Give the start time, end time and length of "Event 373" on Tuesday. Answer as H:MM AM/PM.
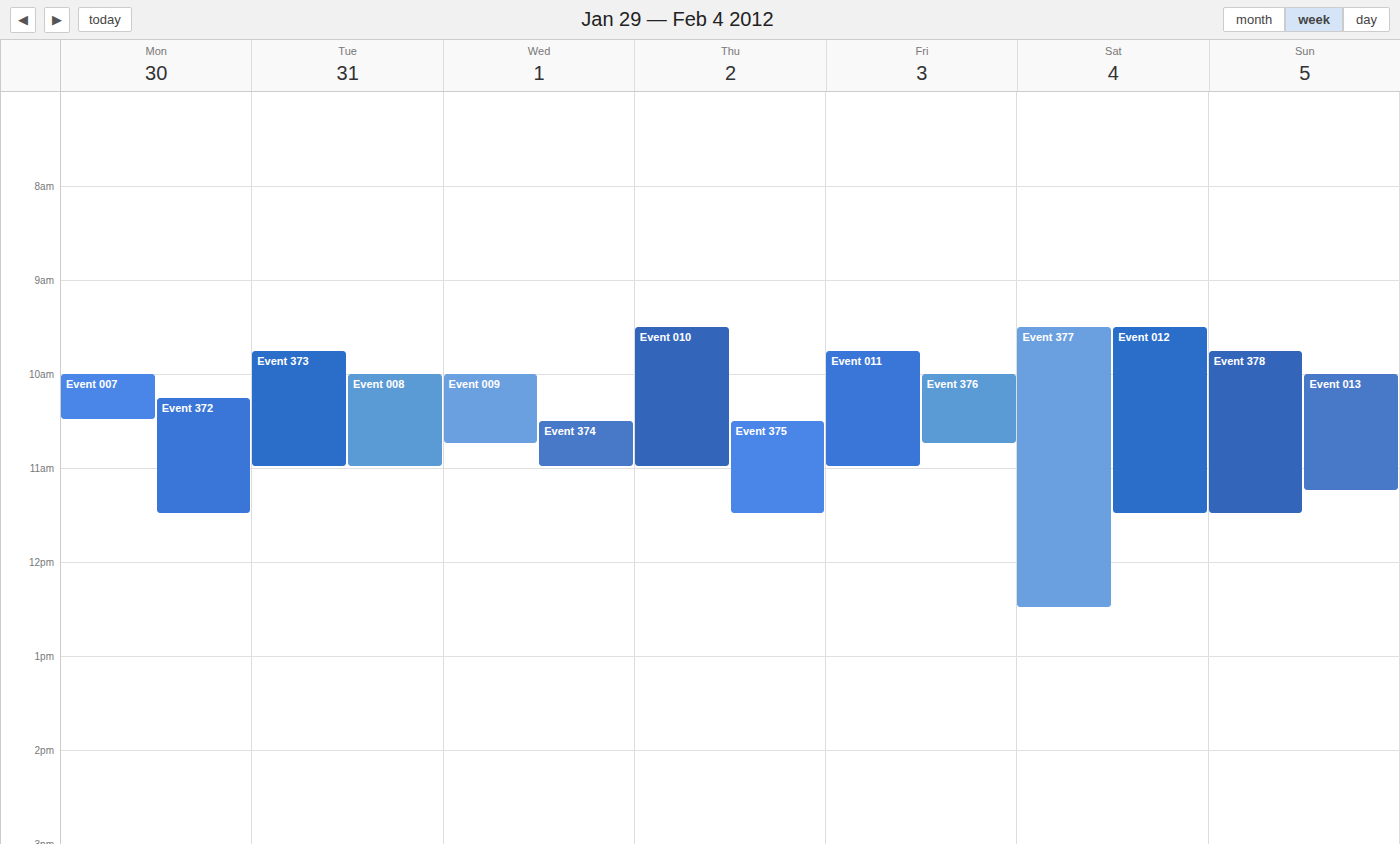
9:45 AM to 11:00 AM, 1 hour 15 minutes